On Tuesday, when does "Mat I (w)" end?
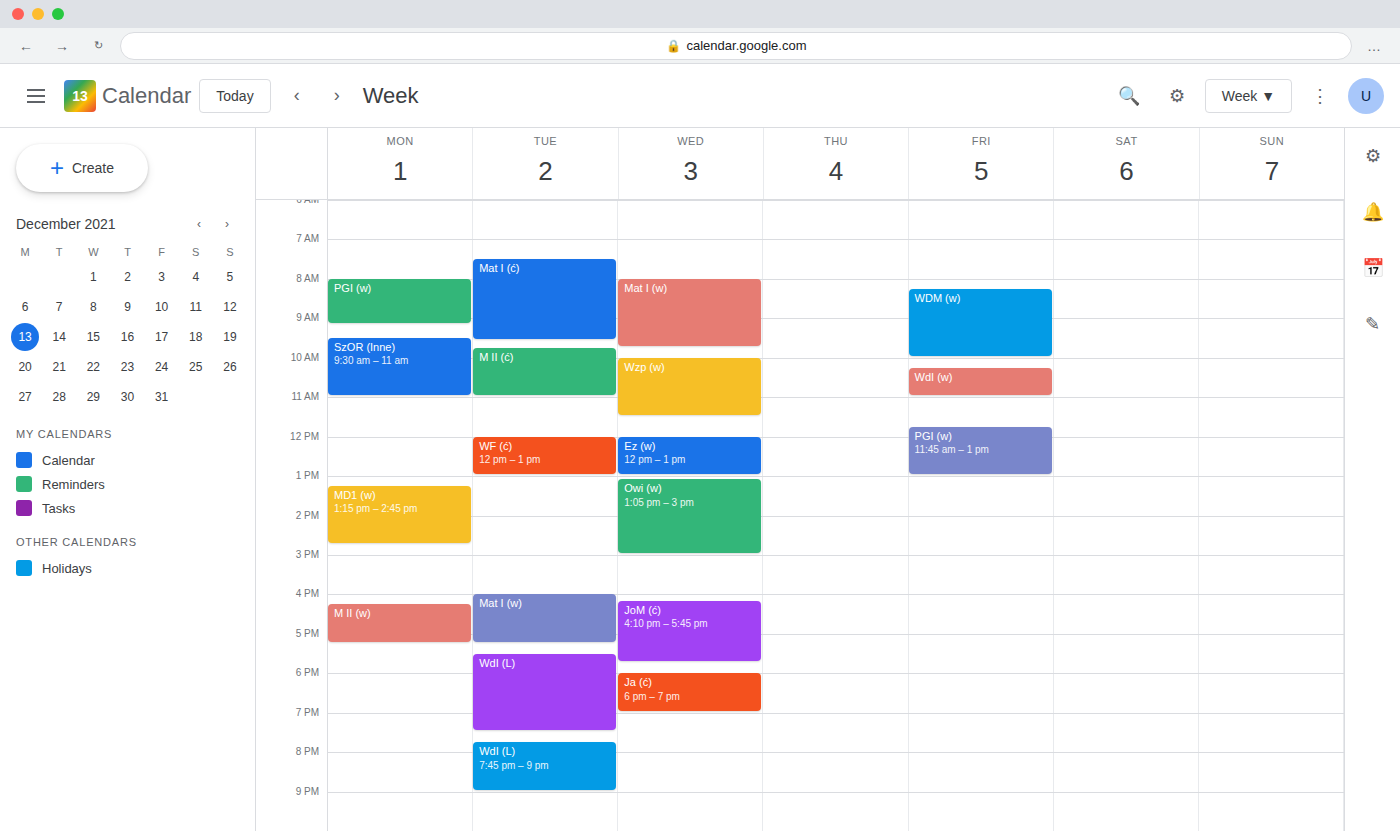
5:15 PM